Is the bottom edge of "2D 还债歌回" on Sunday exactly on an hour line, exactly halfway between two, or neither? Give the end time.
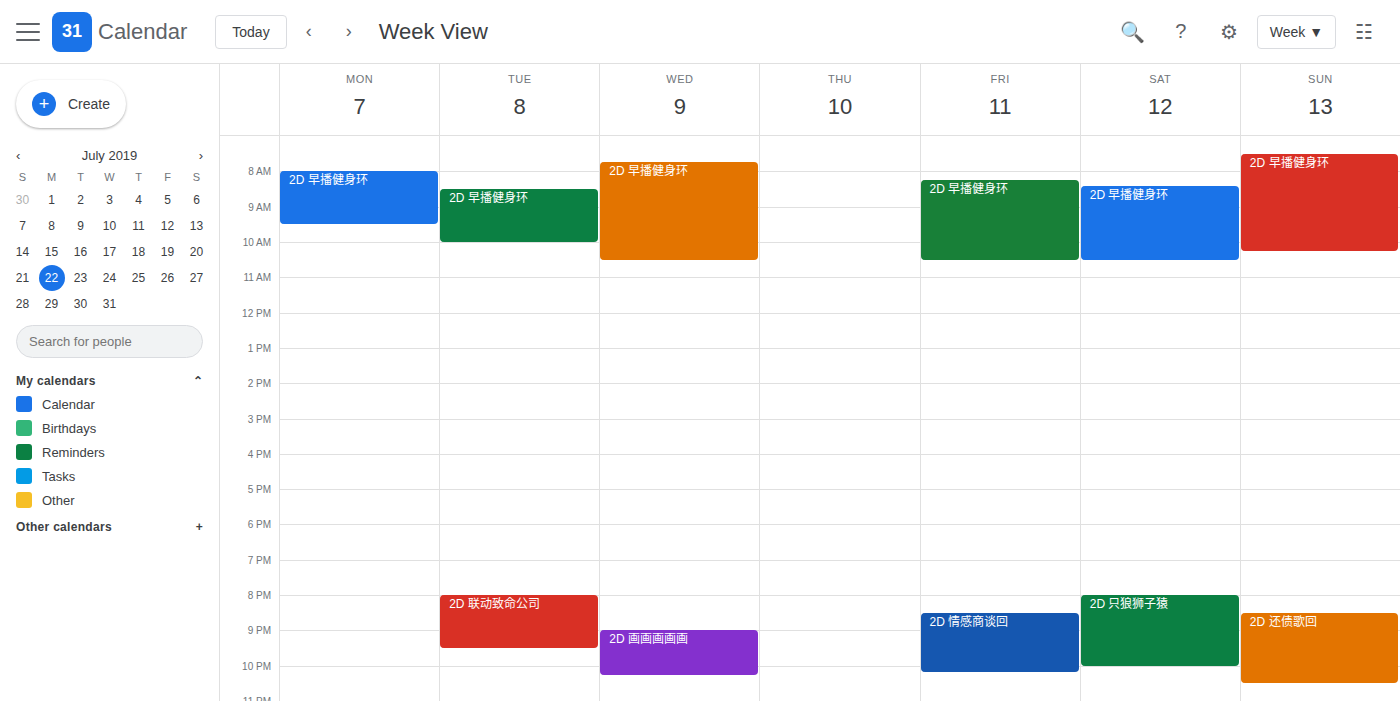
10:30 PM -- halfway between the 10 PM and 11 PM lines.